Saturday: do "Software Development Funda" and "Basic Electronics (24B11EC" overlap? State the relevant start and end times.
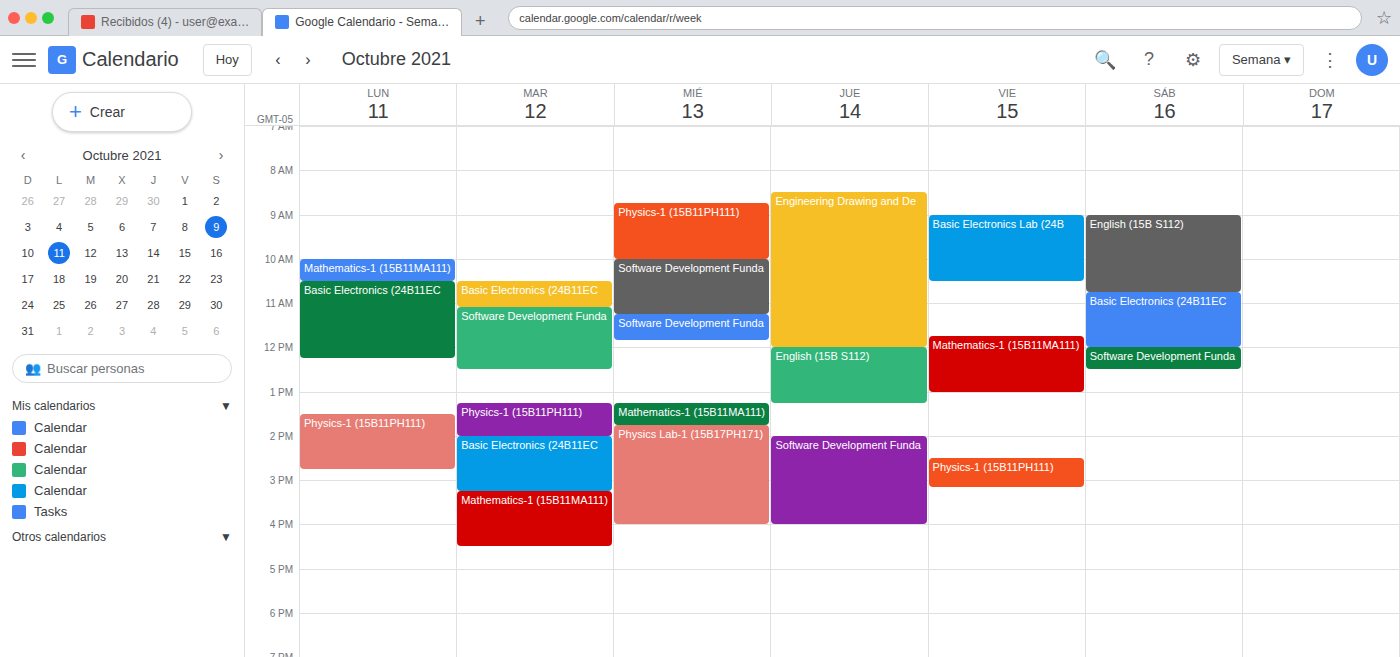
"Basic Electronics (24B11EC" ends at 12:00 PM, exactly when "Software Development Funda" starts -- they touch but do not overlap.